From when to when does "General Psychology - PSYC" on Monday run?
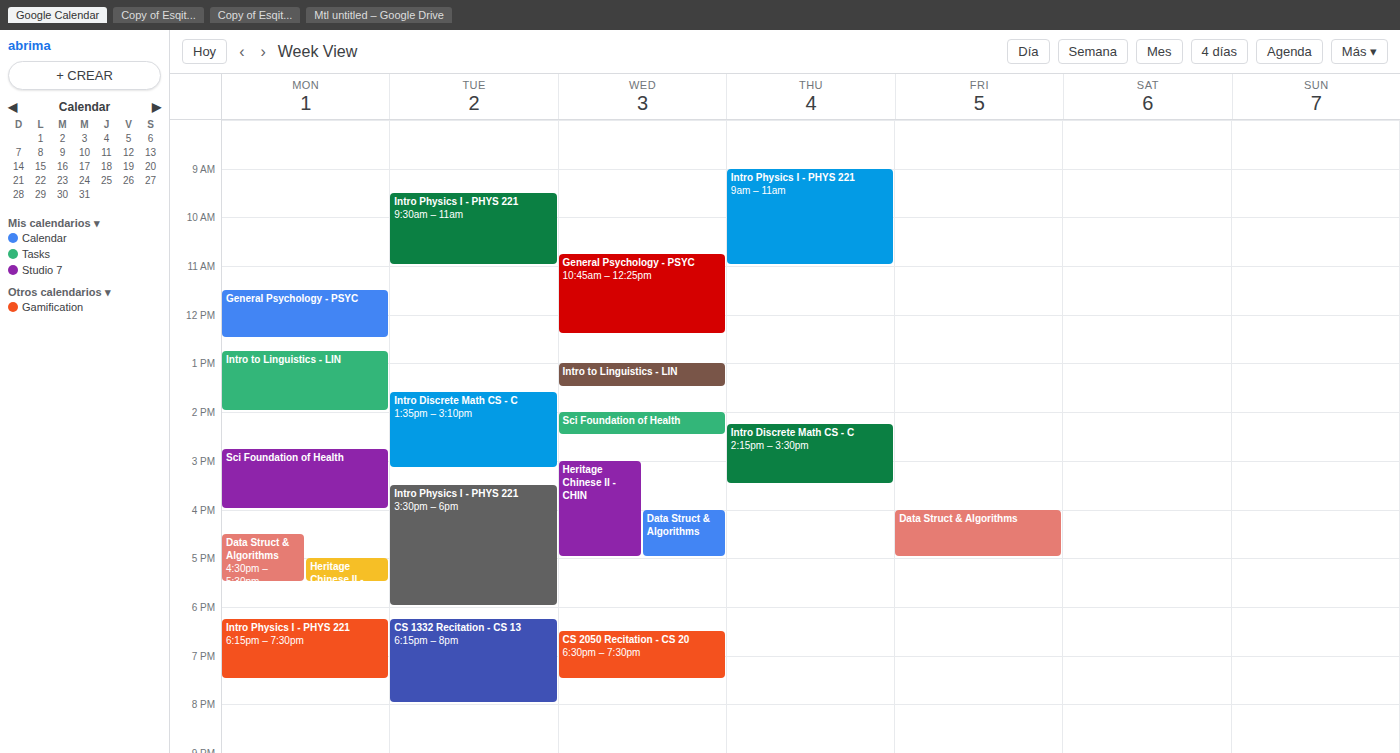
11:30 AM to 12:30 PM